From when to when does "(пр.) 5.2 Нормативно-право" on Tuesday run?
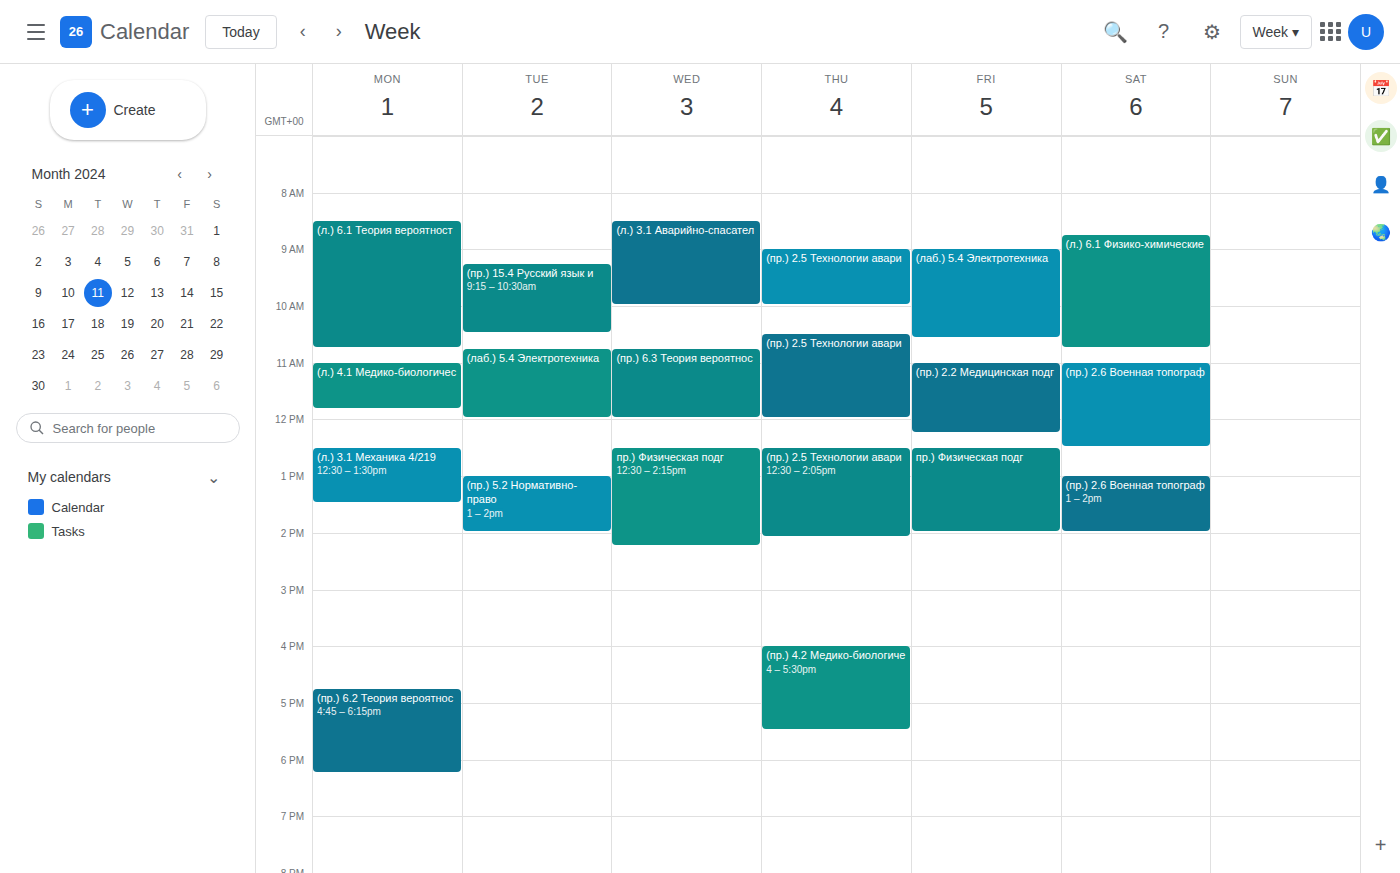
1:00 PM to 2:00 PM